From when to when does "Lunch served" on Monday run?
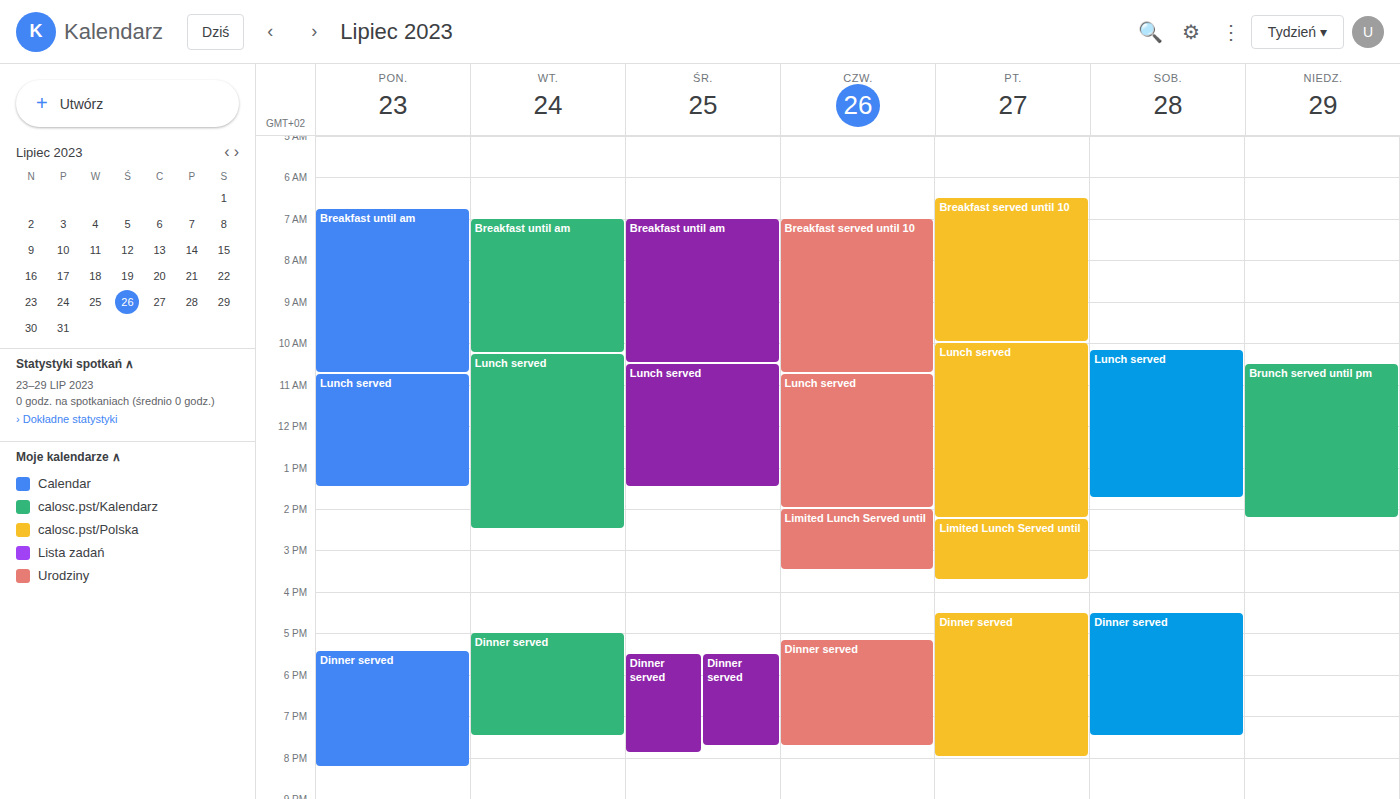
10:45 to 13:30